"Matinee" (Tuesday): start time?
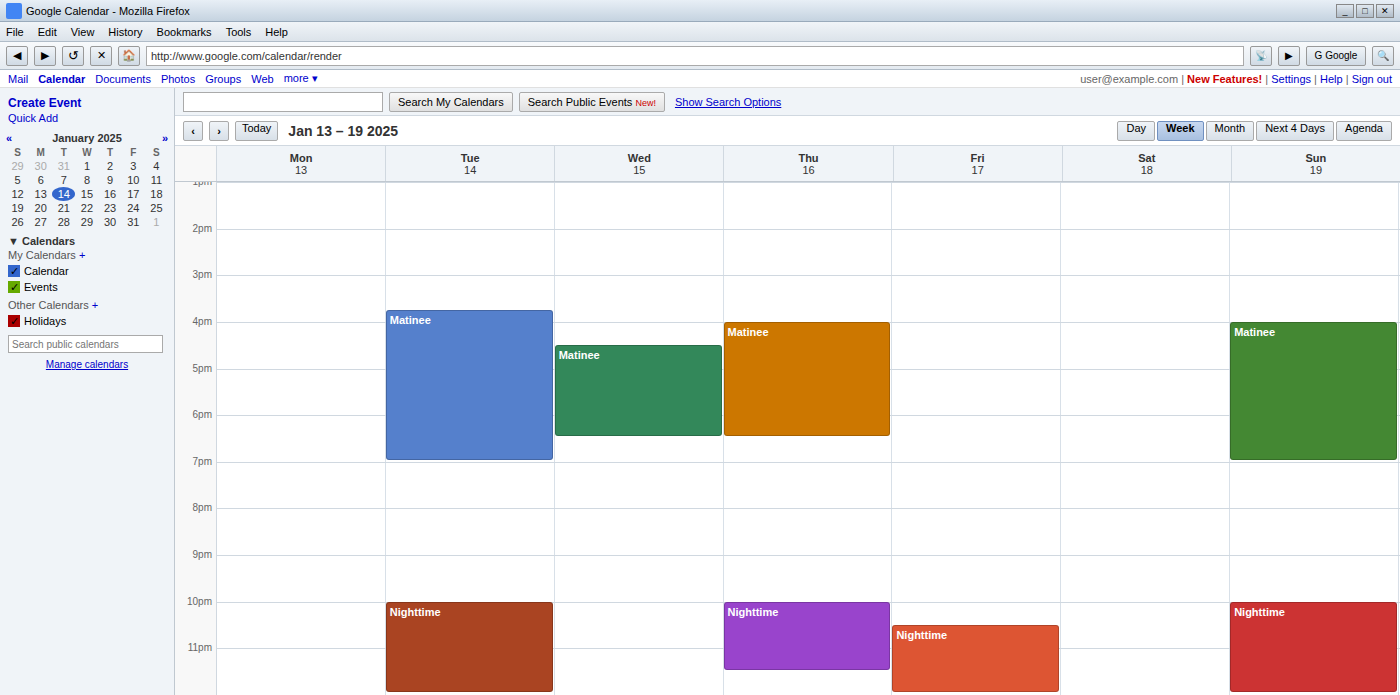
3:45 PM